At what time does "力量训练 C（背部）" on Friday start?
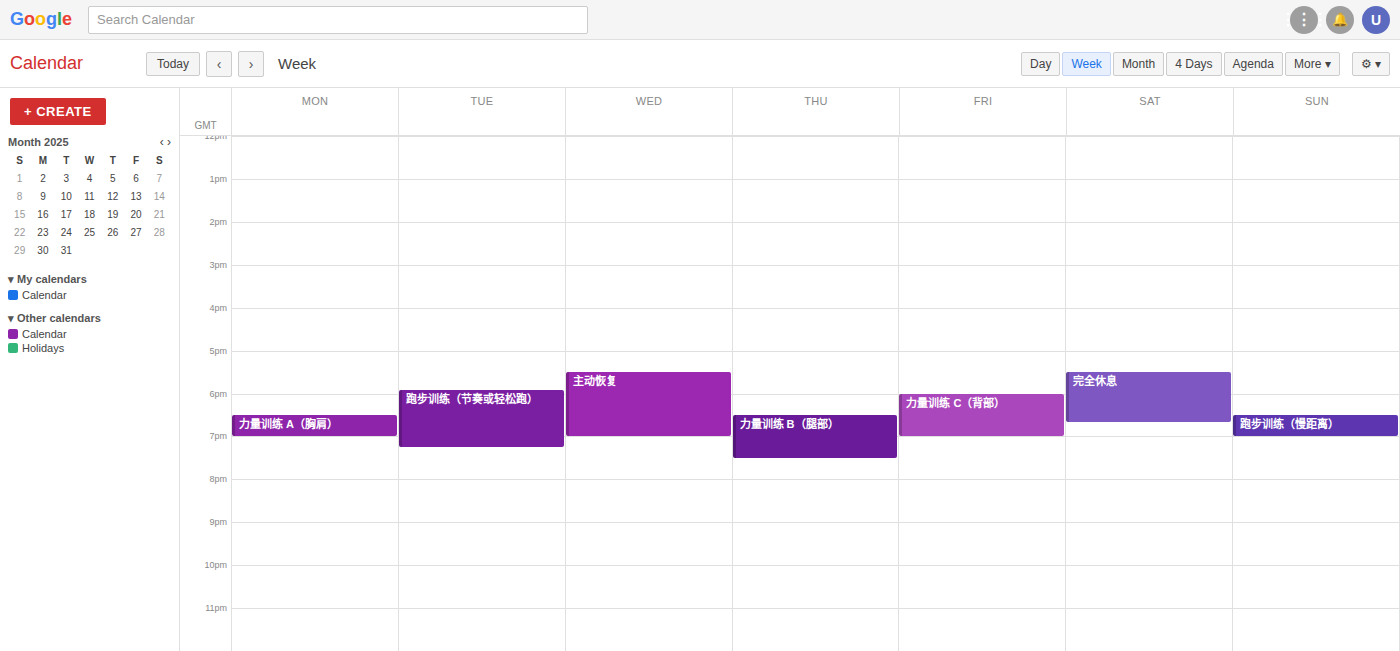
6:00 PM